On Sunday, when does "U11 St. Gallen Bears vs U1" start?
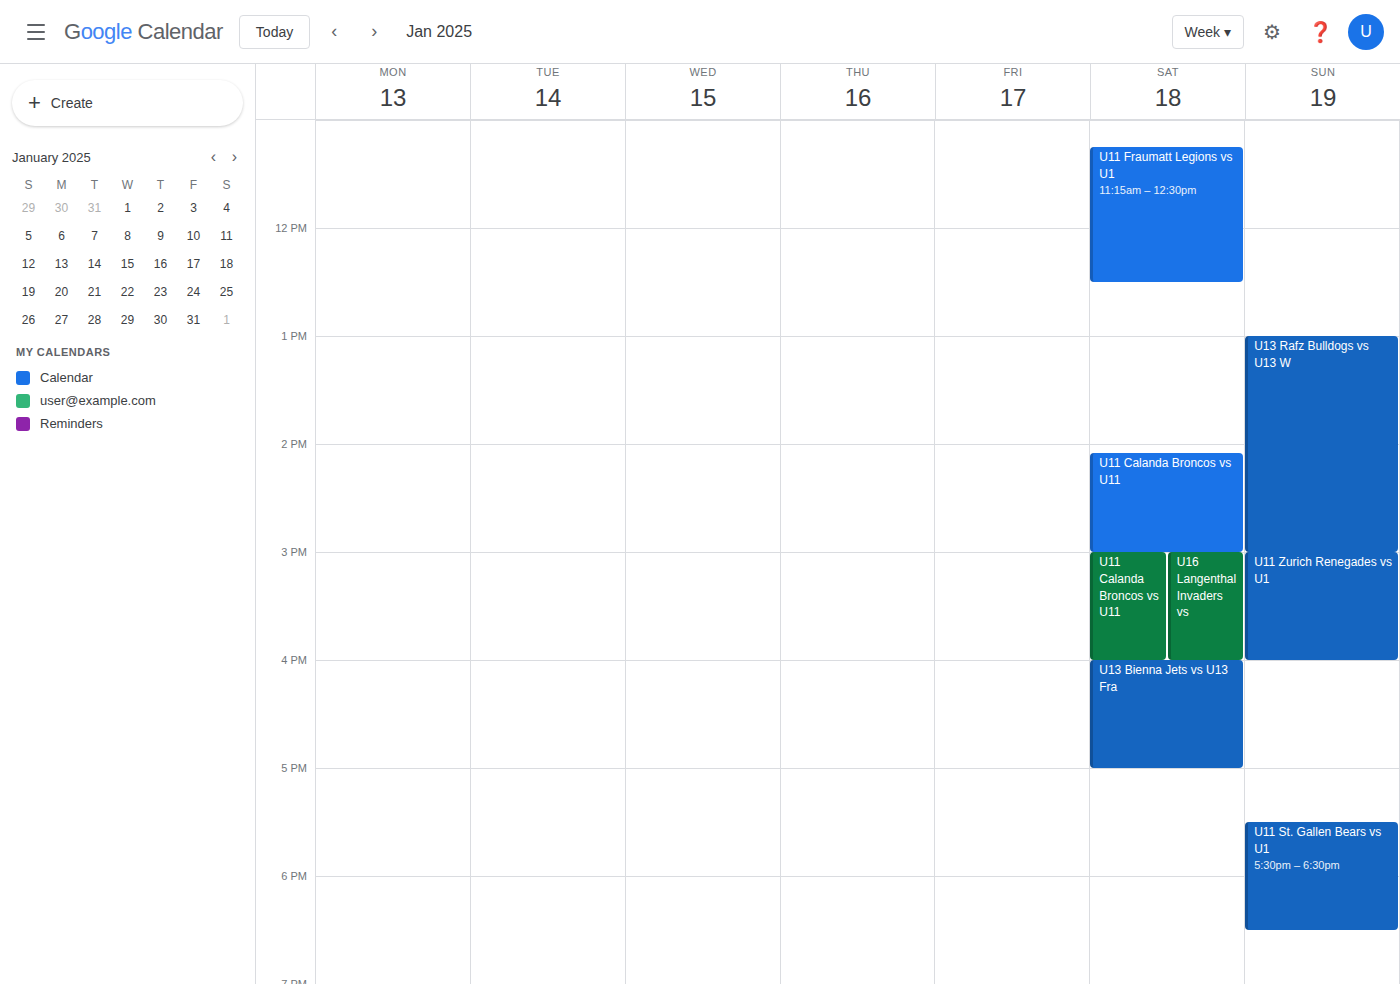
5:30 PM